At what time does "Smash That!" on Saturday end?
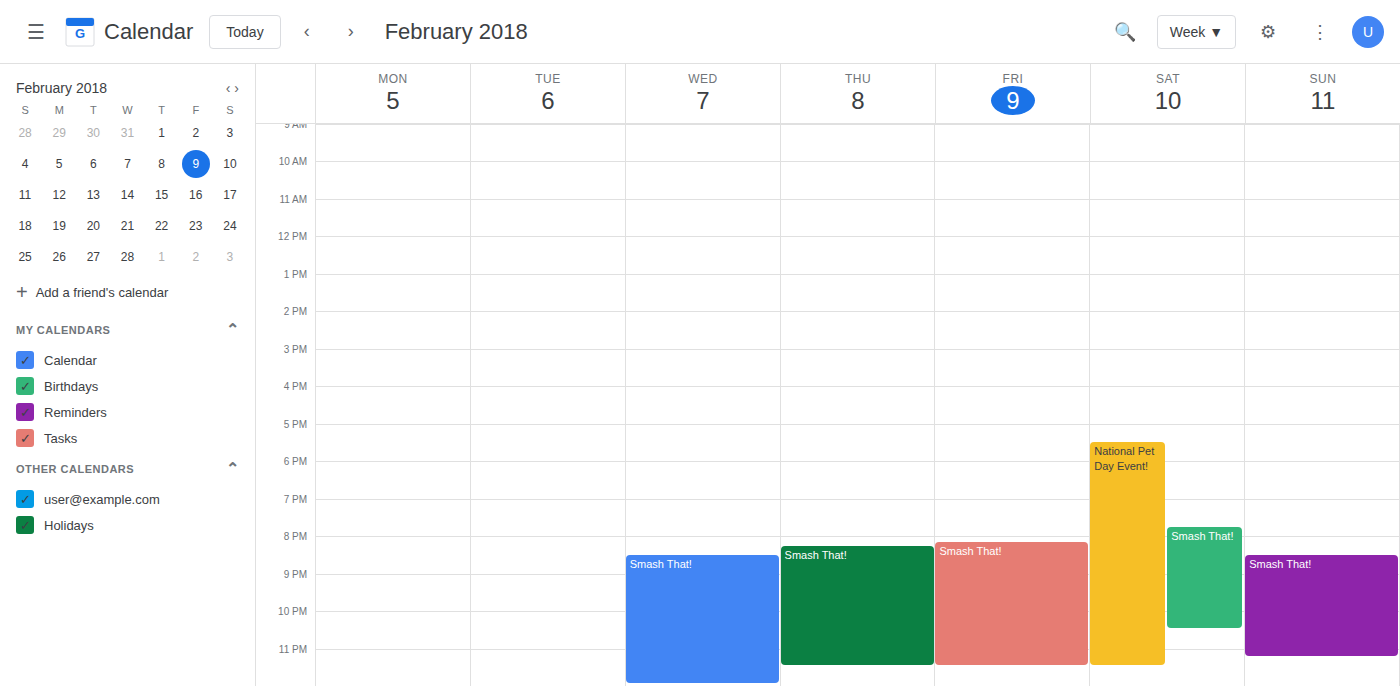
10:30 PM